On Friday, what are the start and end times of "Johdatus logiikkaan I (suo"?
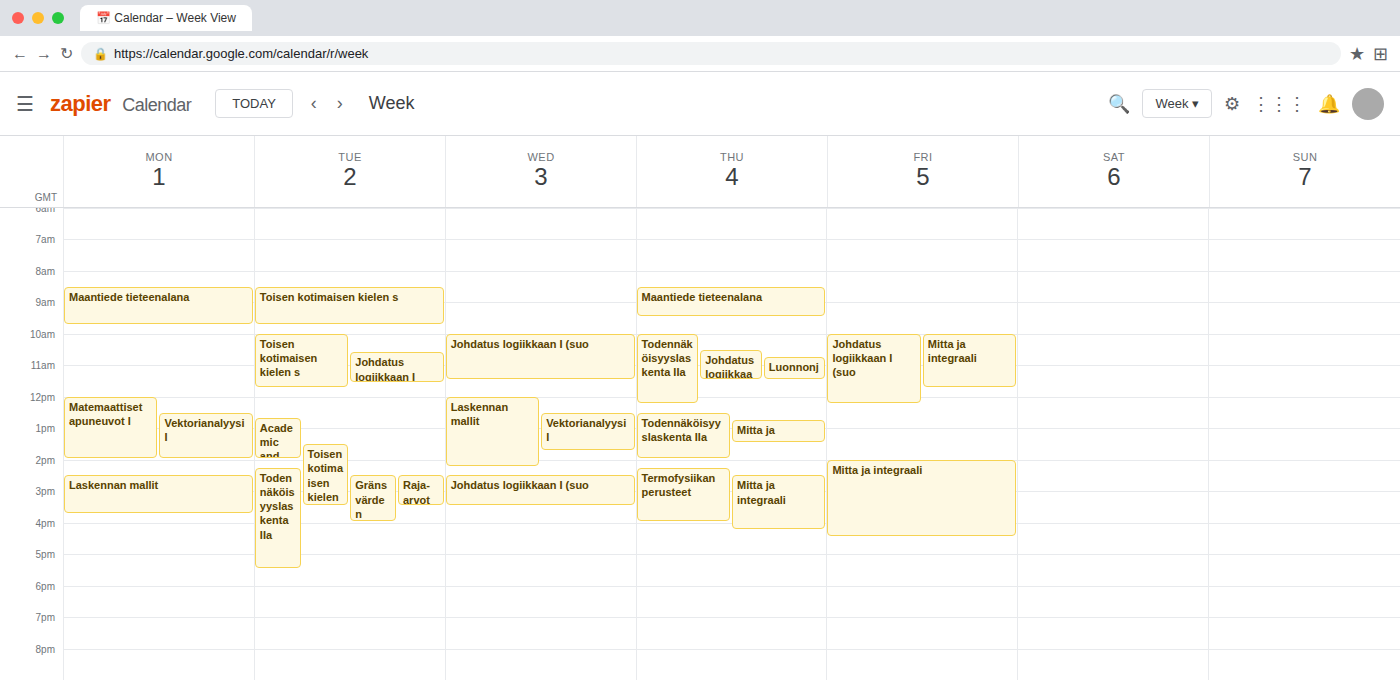
10:00 to 12:15